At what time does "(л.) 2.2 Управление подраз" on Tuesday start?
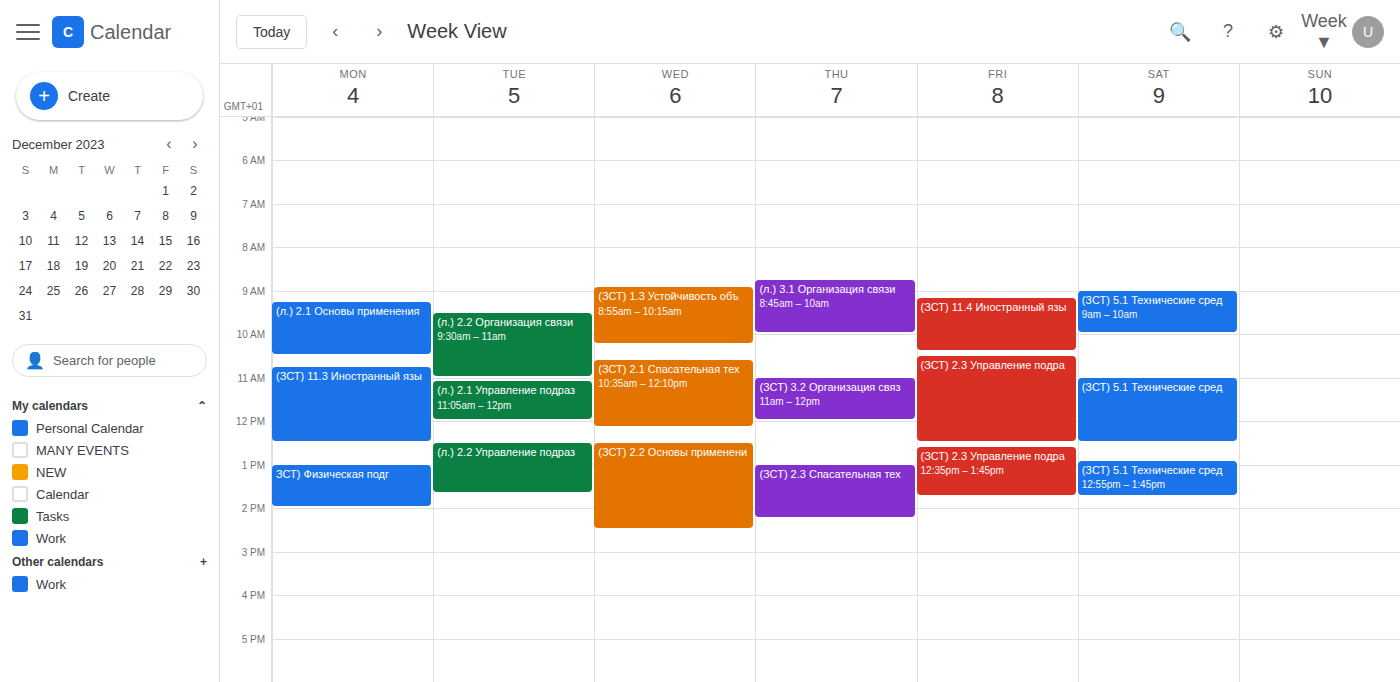
12:30 PM